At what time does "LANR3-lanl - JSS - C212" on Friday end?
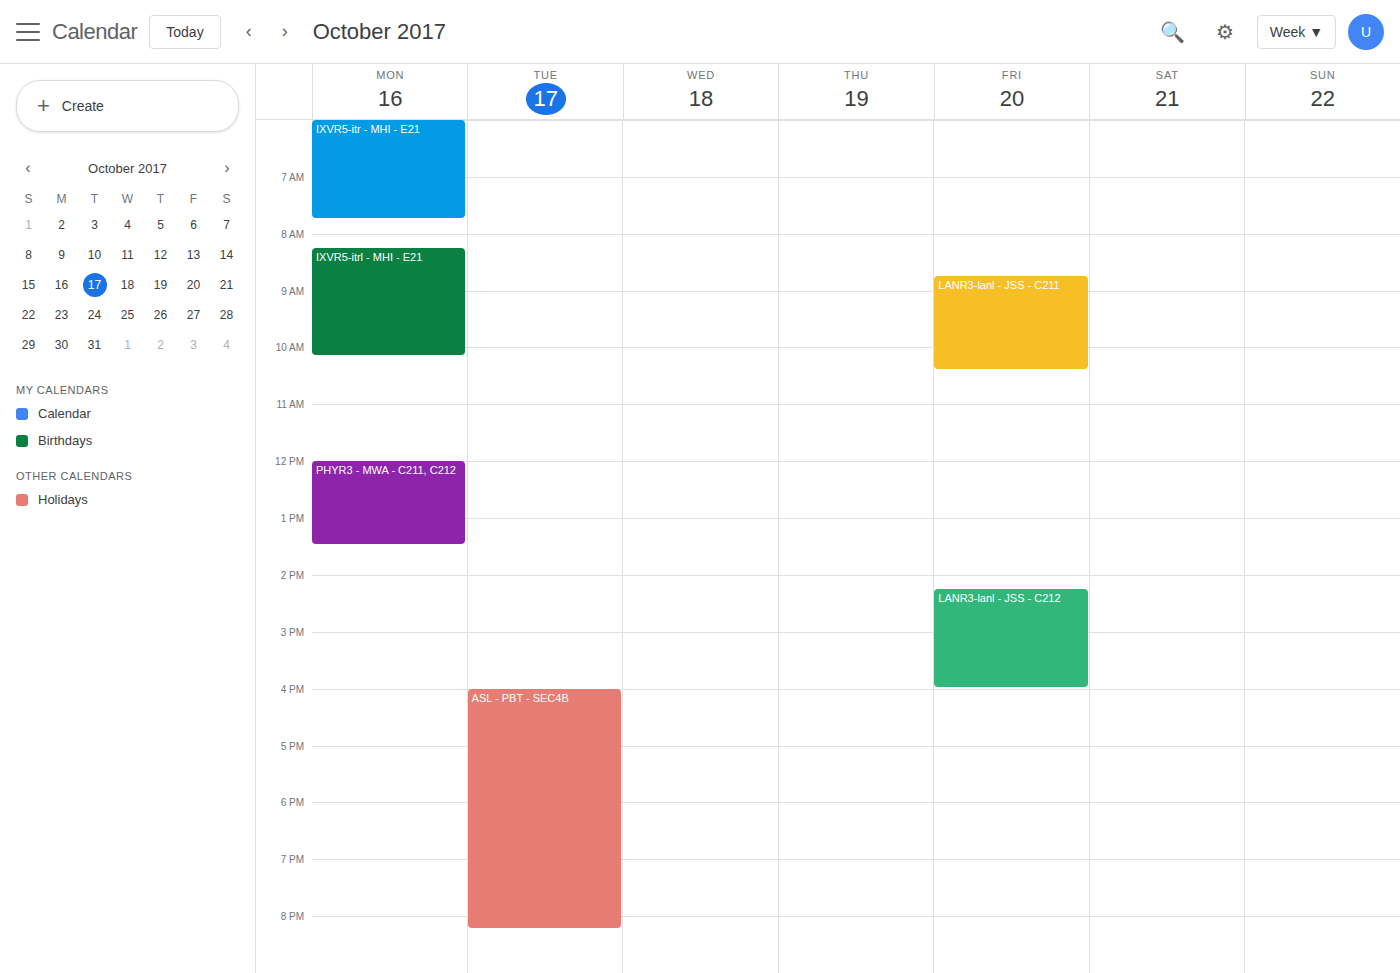
4:00 PM